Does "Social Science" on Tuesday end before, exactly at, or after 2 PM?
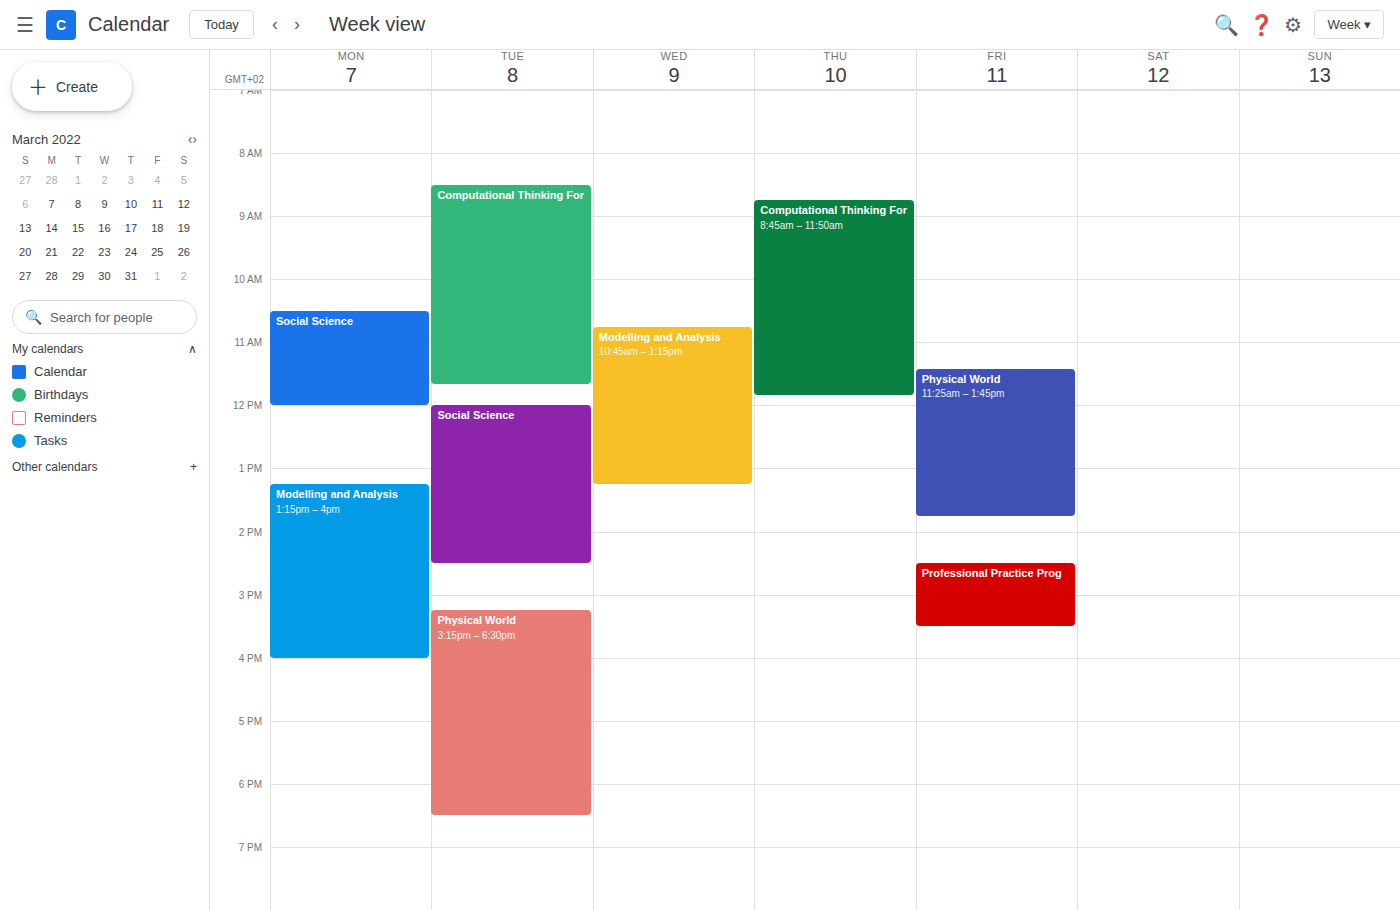
2:30 PM -- after 2 PM, 30 minutes below the 2 PM line.